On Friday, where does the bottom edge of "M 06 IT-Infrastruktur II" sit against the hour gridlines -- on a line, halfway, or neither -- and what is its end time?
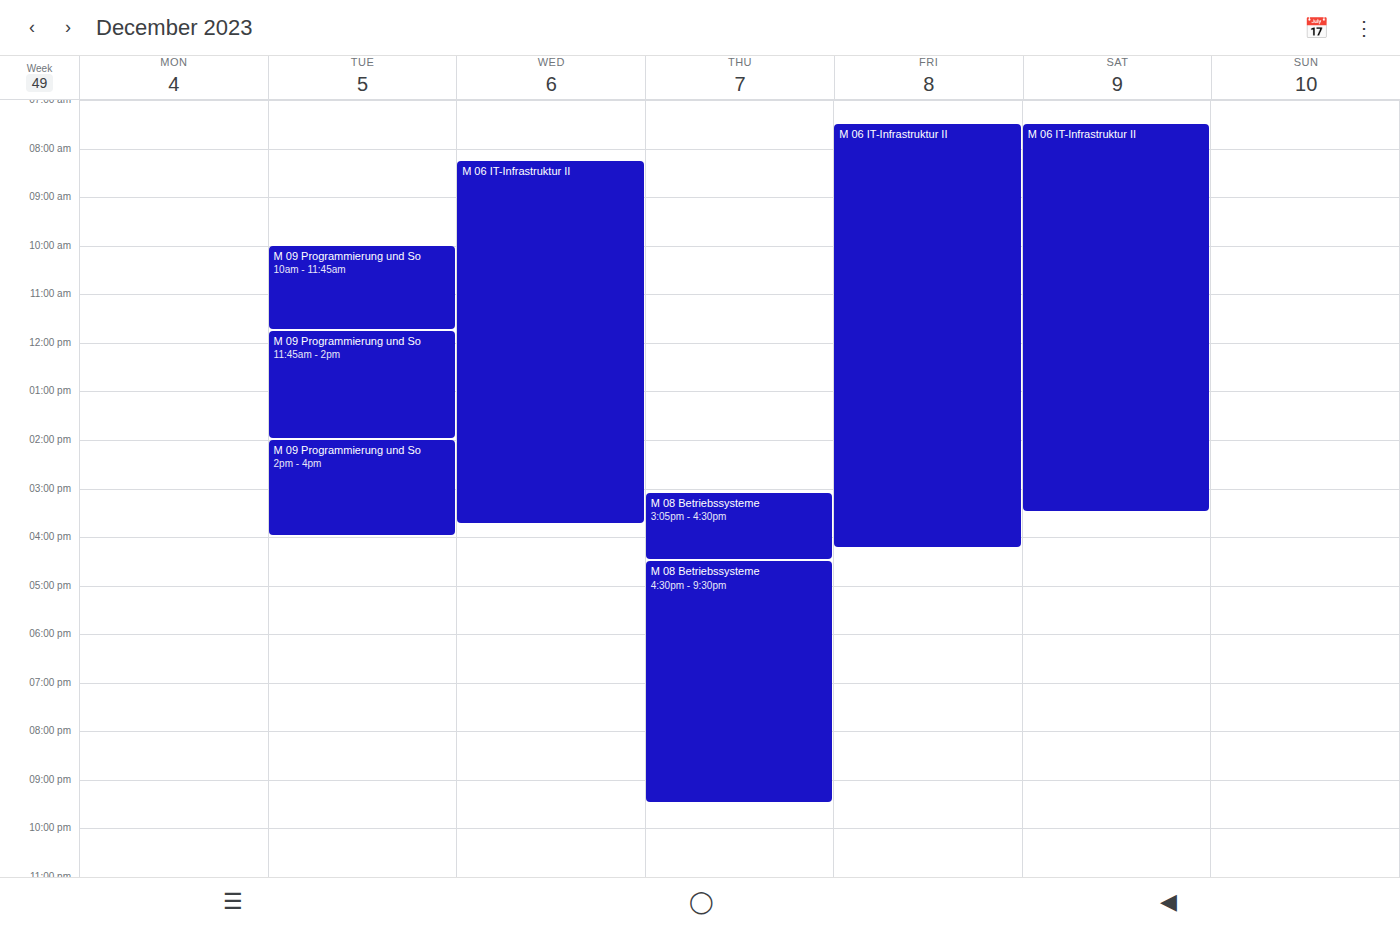
16:15 -- neither: a quarter of the way from the 16:00 line to the 17:00 line.